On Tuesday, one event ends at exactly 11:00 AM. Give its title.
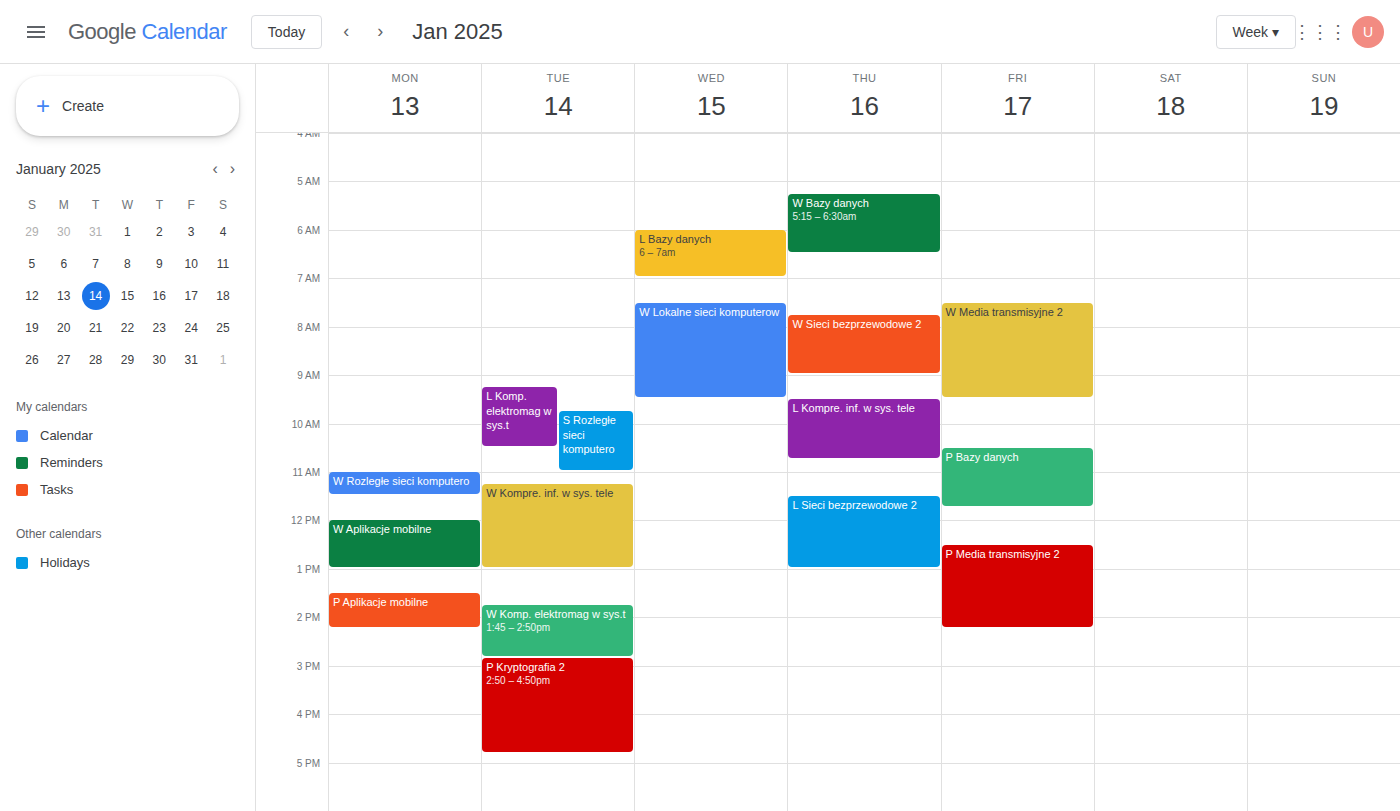
"S Rozległe sieci komputero"